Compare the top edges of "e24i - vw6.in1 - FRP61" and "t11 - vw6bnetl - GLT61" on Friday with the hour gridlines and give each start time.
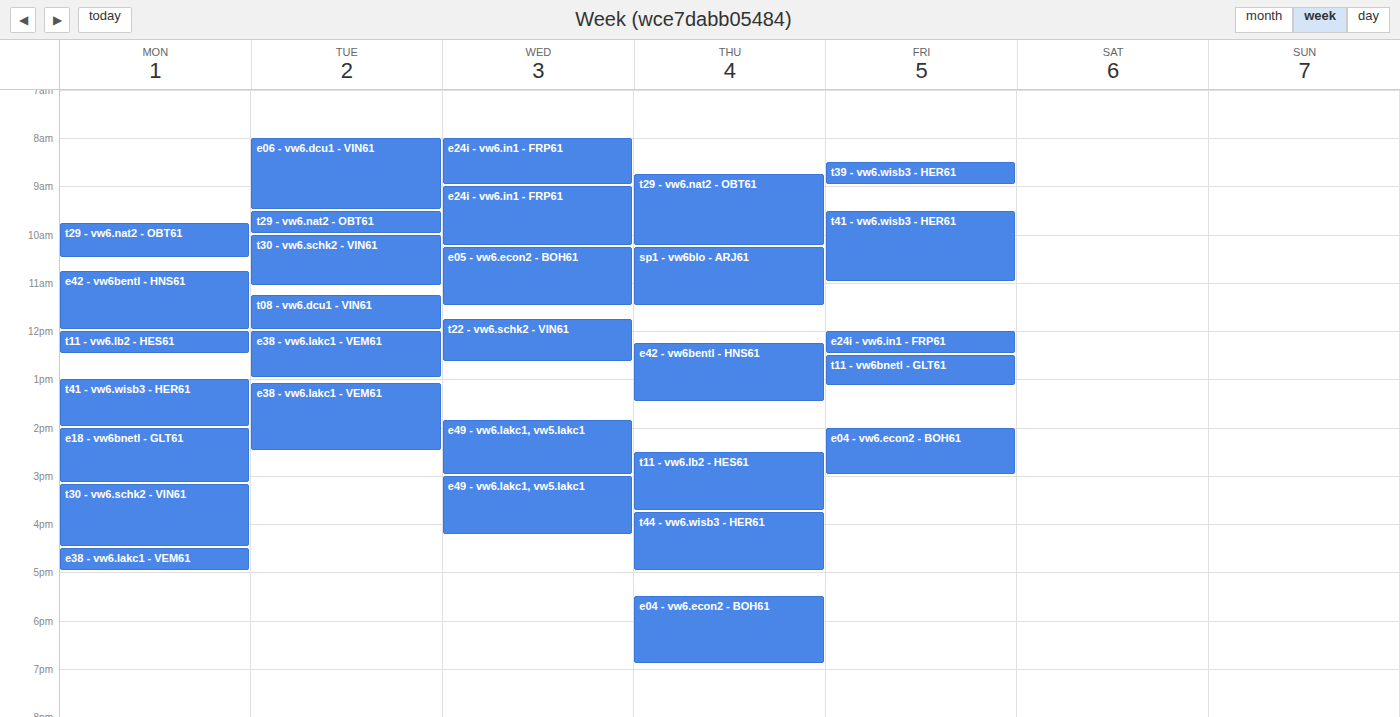
"e24i - vw6.in1 - FRP61": 12:00 PM, exactly on the 12 PM line. "t11 - vw6bnetl - GLT61": 12:30 PM, halfway between the 12 PM and 1 PM lines.